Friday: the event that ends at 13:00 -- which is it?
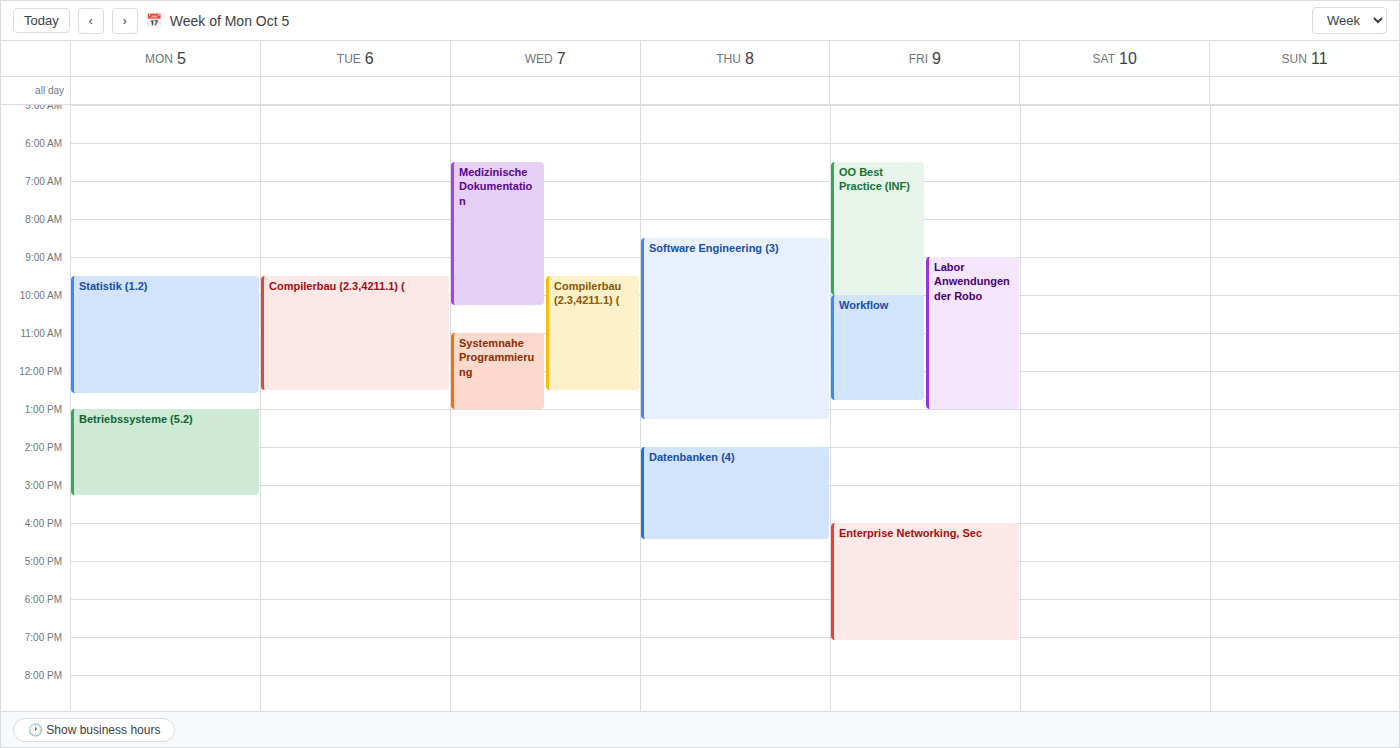
"Labor Anwendungen der Robo"